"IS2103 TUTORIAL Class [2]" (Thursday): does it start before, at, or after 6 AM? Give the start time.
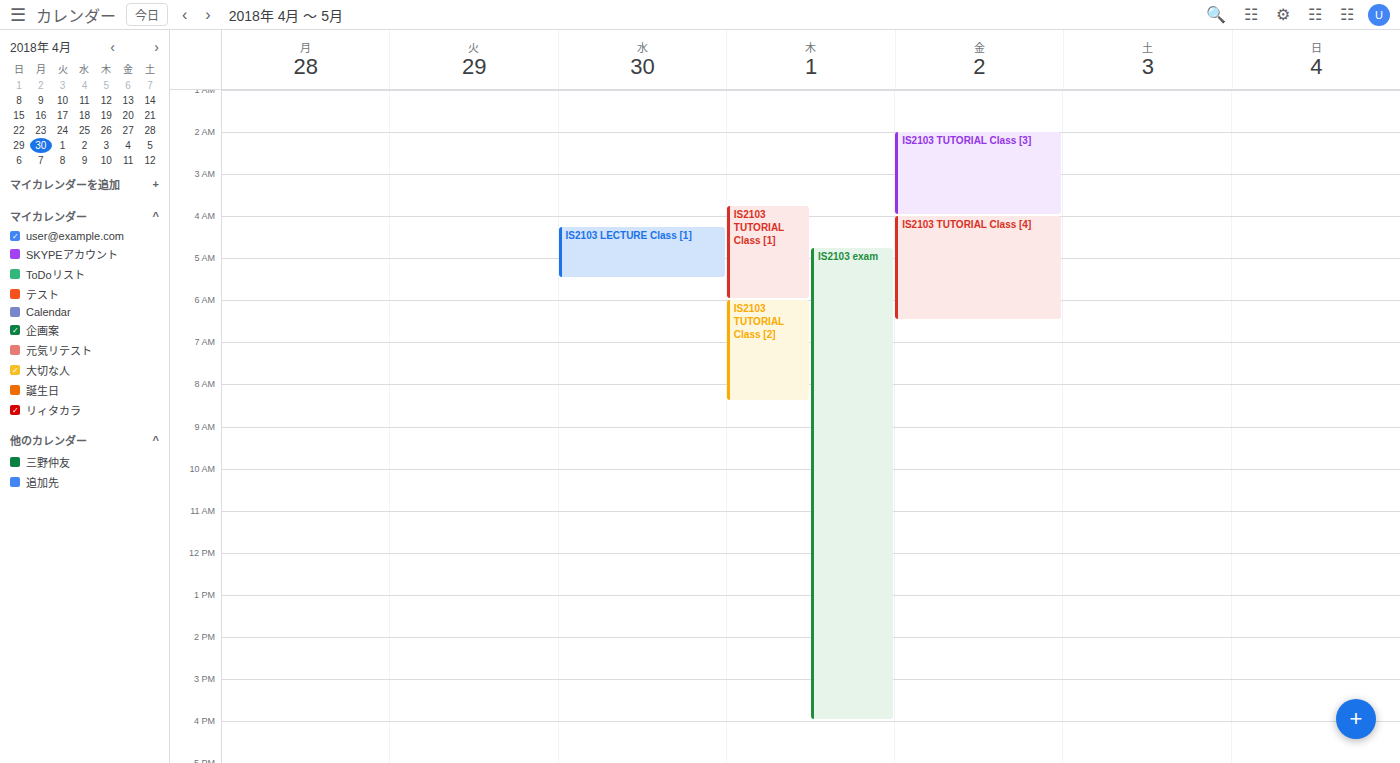
6:00 AM -- exactly at 6 AM, on the 6 AM line.